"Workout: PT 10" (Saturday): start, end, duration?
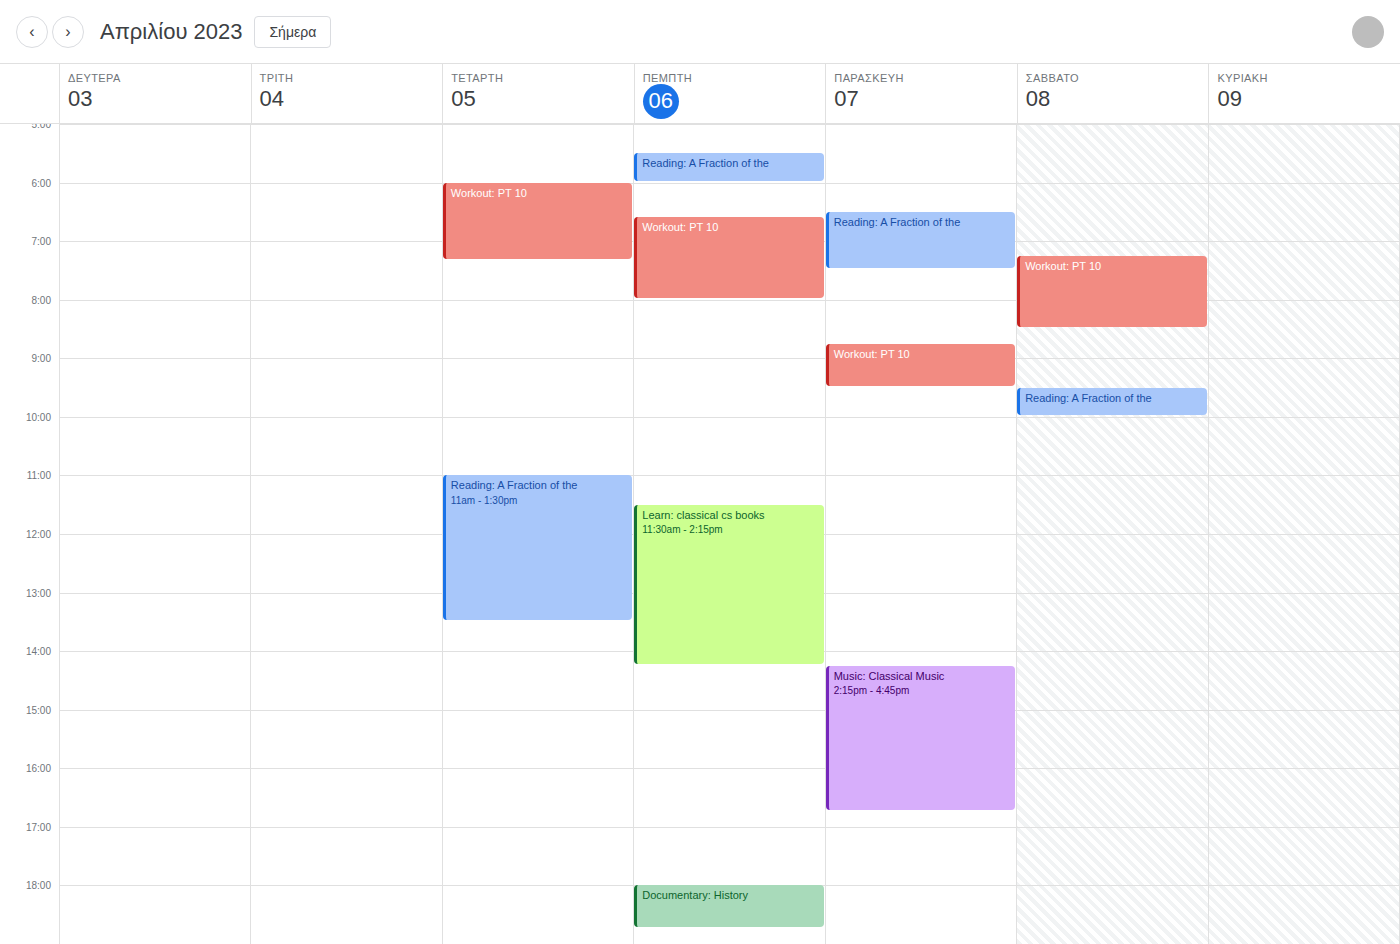
7:15 AM to 8:30 AM, 1 hour 15 minutes